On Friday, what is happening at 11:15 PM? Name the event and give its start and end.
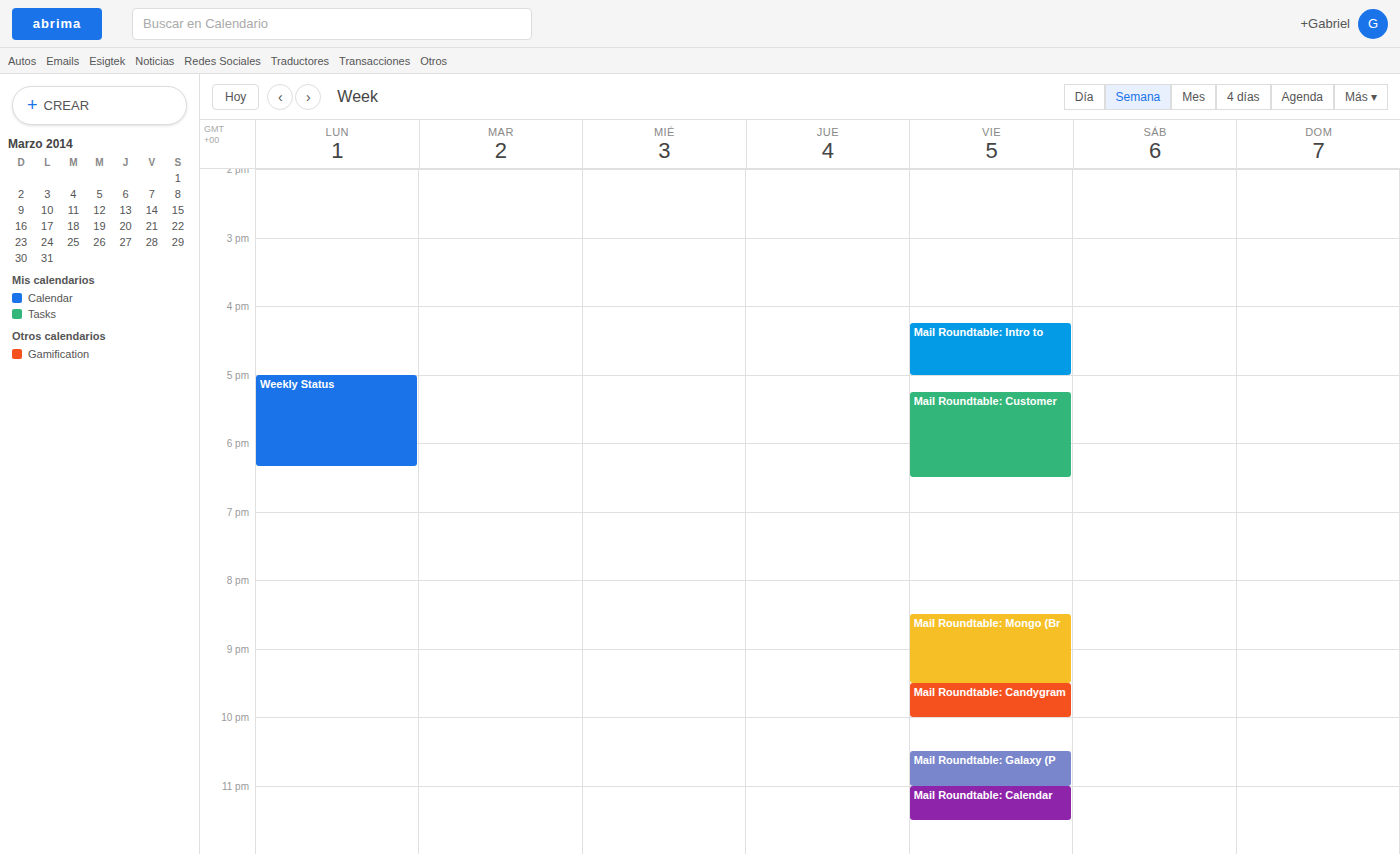
"Mail Roundtable: Calendar", 11:00 PM to 11:30 PM